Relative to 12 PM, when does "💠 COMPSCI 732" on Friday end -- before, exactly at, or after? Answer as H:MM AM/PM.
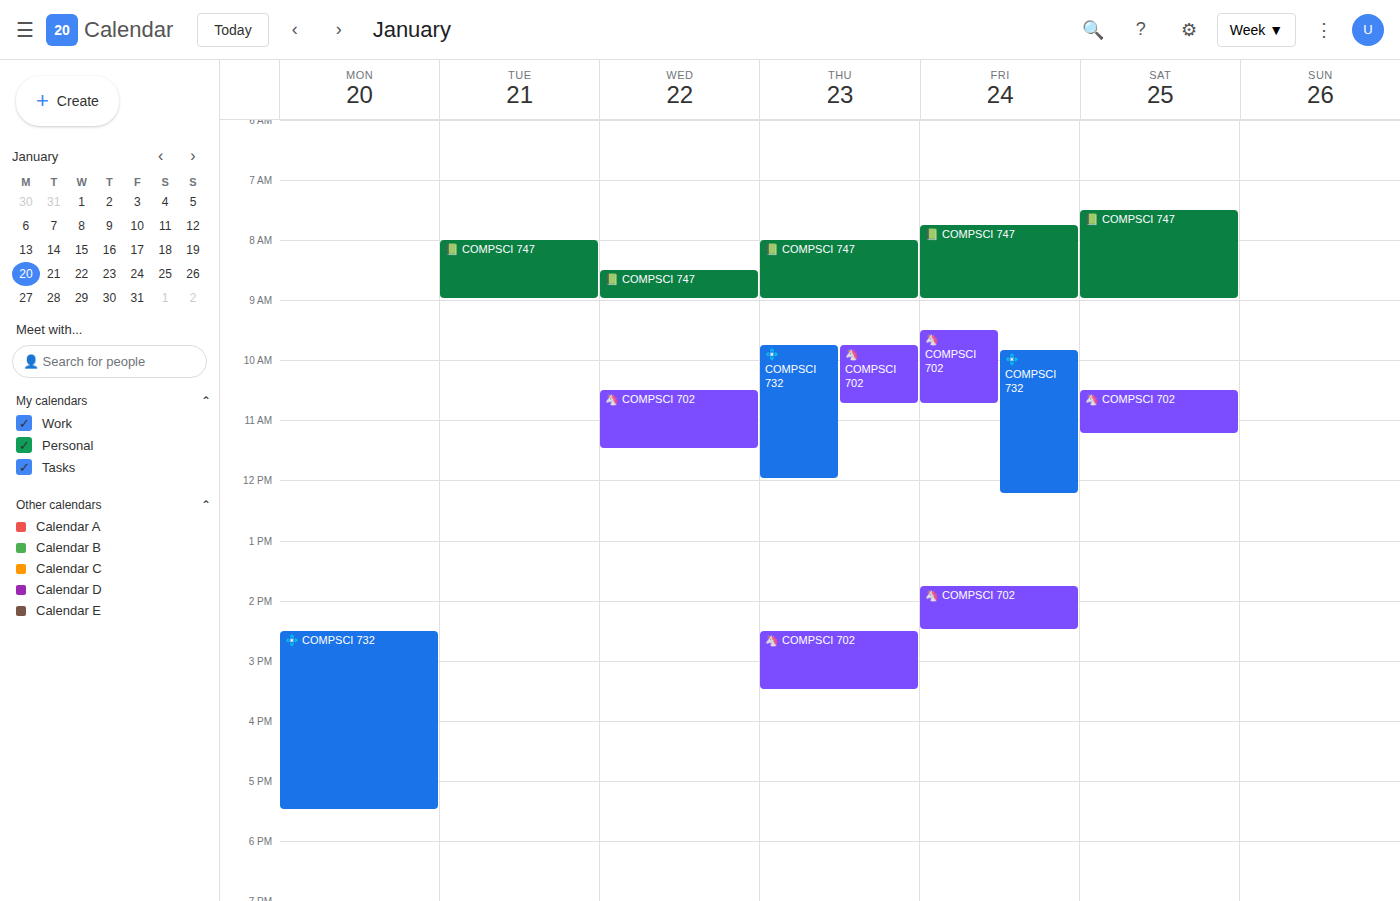
12:15 PM -- after 12 PM, 15 minutes below the 12 PM line.